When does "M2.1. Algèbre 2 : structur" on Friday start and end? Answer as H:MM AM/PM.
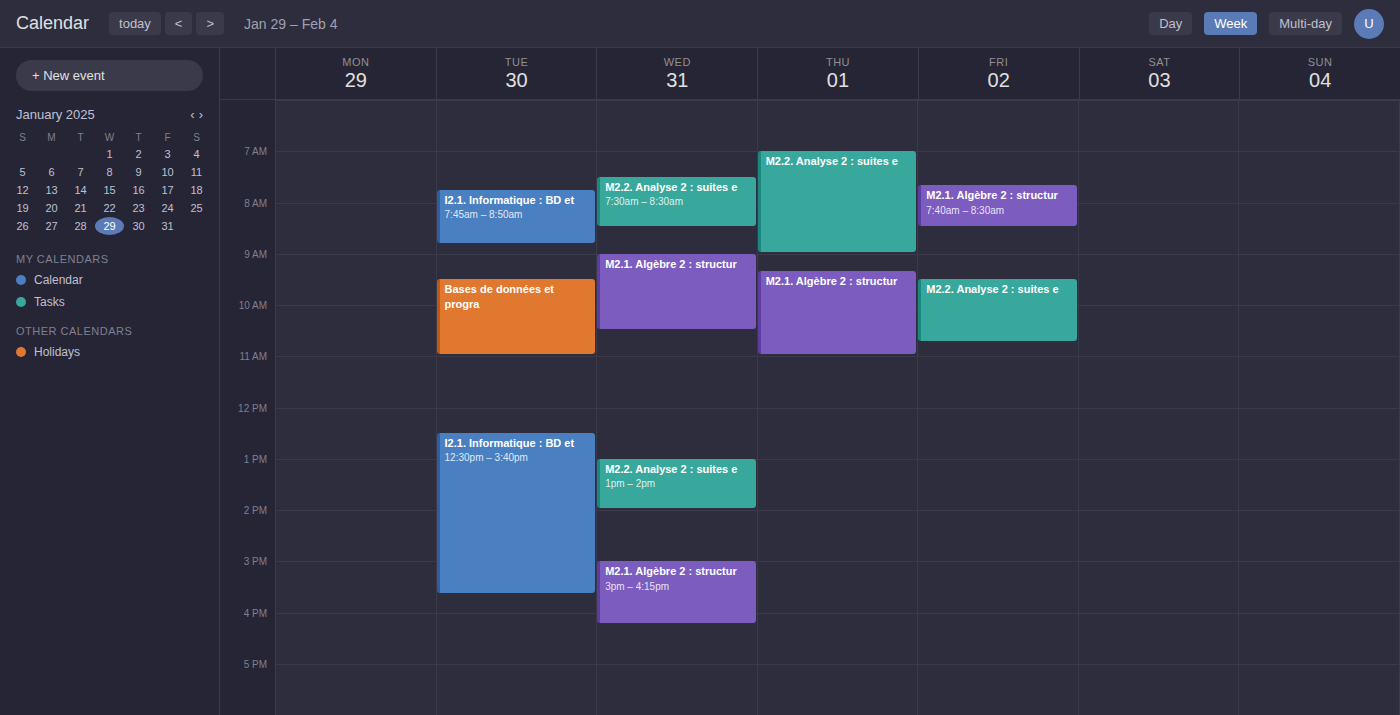
7:40 AM to 8:30 AM